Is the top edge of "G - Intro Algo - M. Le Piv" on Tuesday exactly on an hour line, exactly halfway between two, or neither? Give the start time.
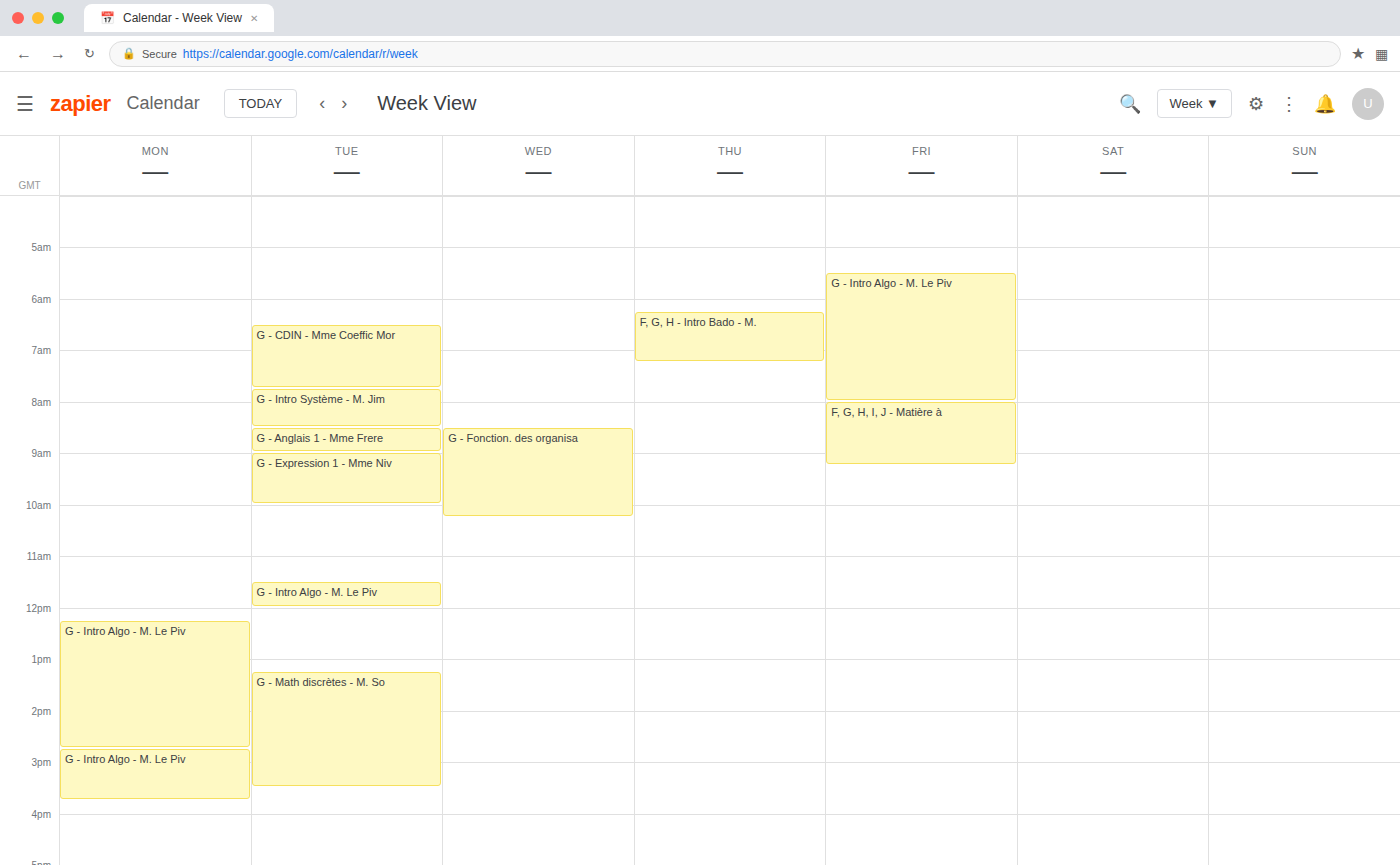
11:30 AM -- halfway between the 11 AM and 12 PM lines.